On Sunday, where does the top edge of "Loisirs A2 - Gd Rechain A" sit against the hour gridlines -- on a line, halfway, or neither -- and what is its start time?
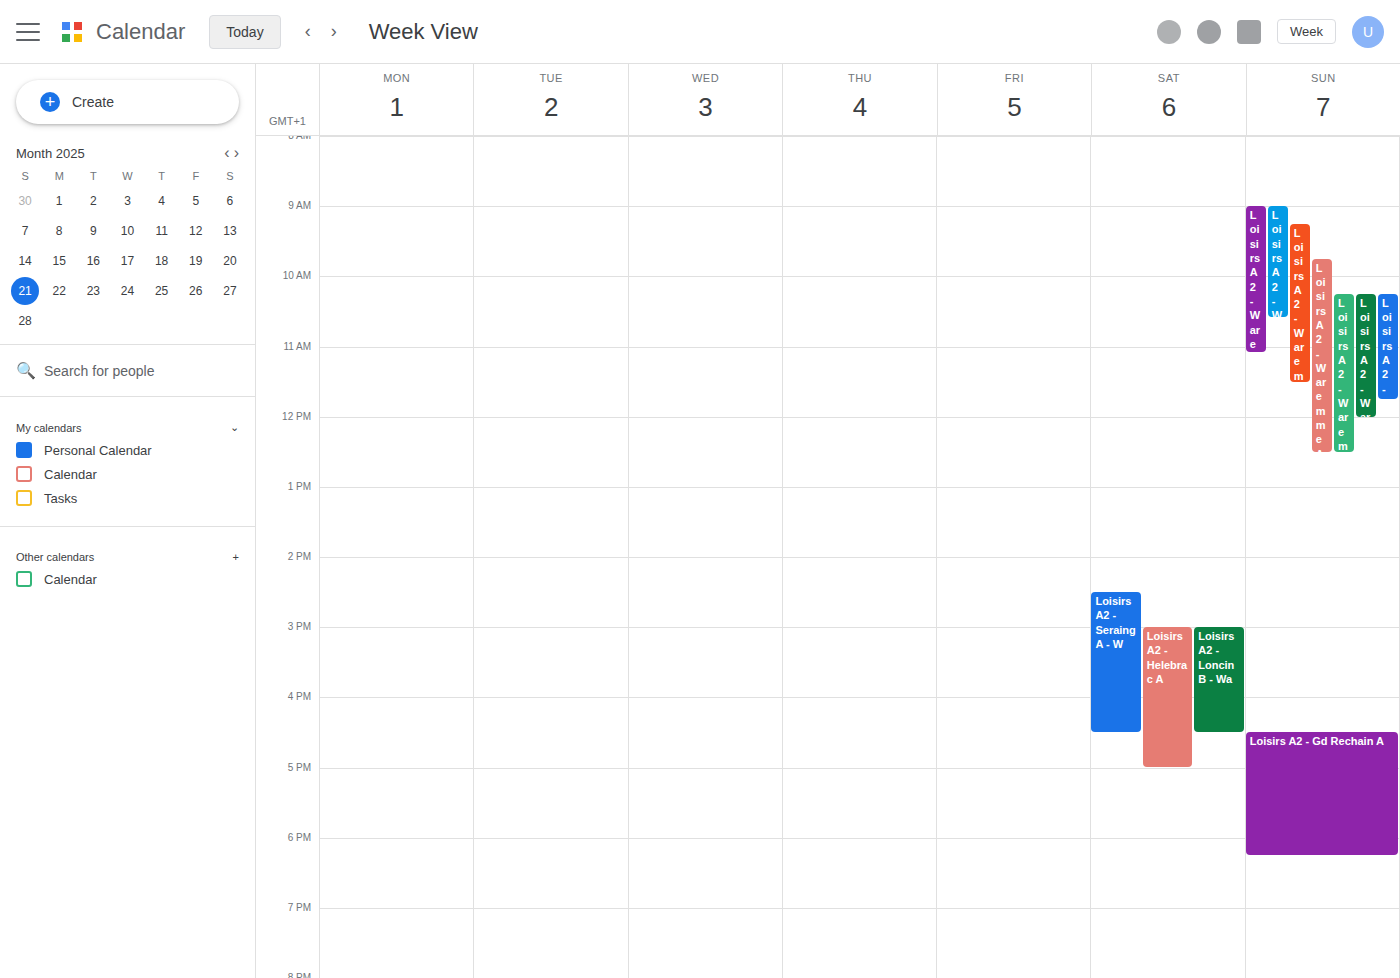
4:30 PM -- halfway between the 4 PM and 5 PM lines.